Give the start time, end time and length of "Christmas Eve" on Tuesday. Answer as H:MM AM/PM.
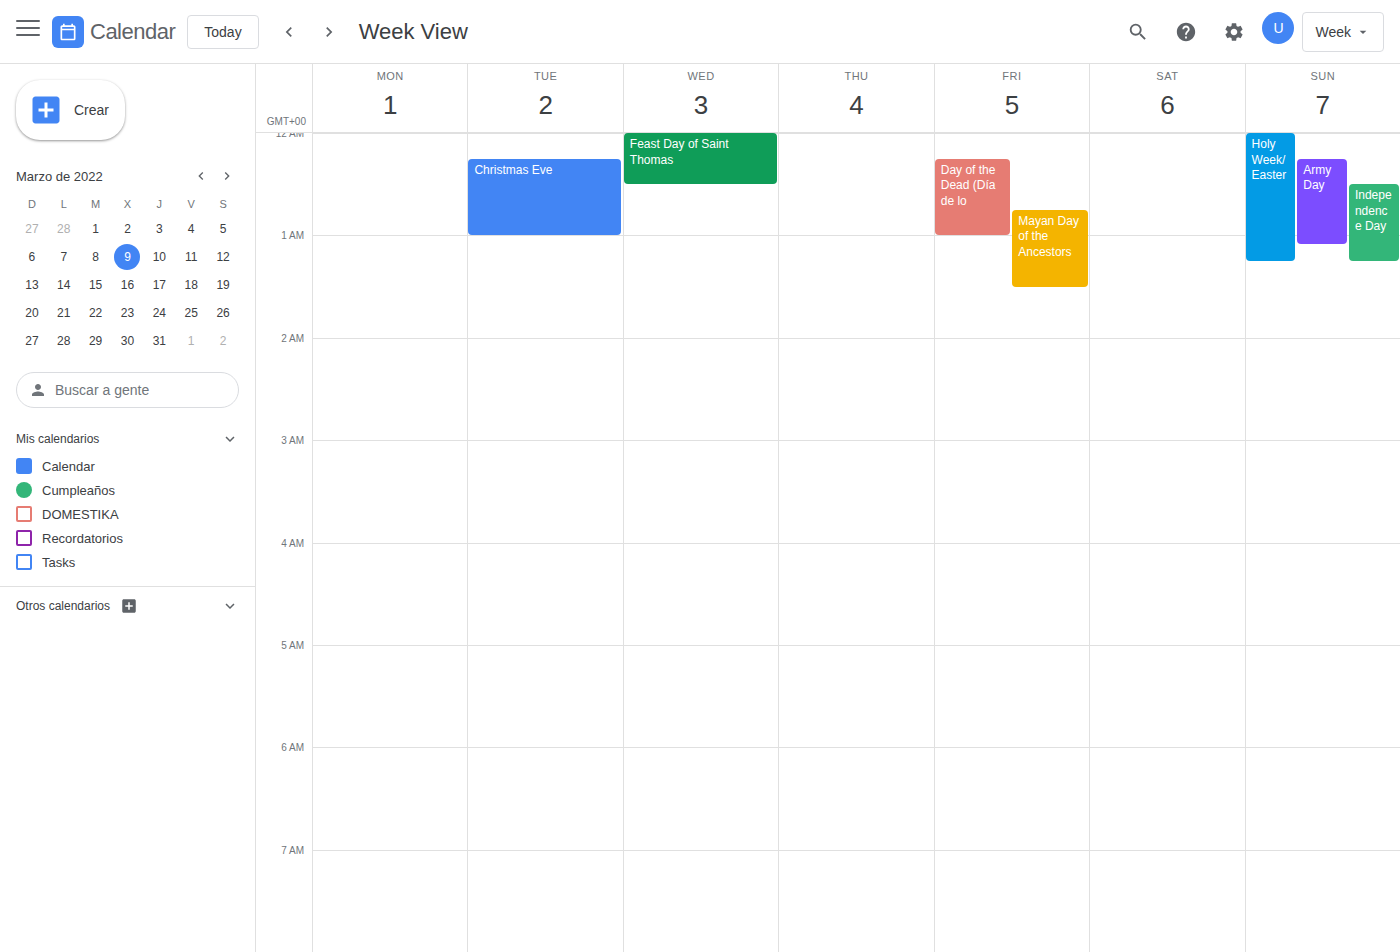
12:15 AM to 1:00 AM, 45 minutes